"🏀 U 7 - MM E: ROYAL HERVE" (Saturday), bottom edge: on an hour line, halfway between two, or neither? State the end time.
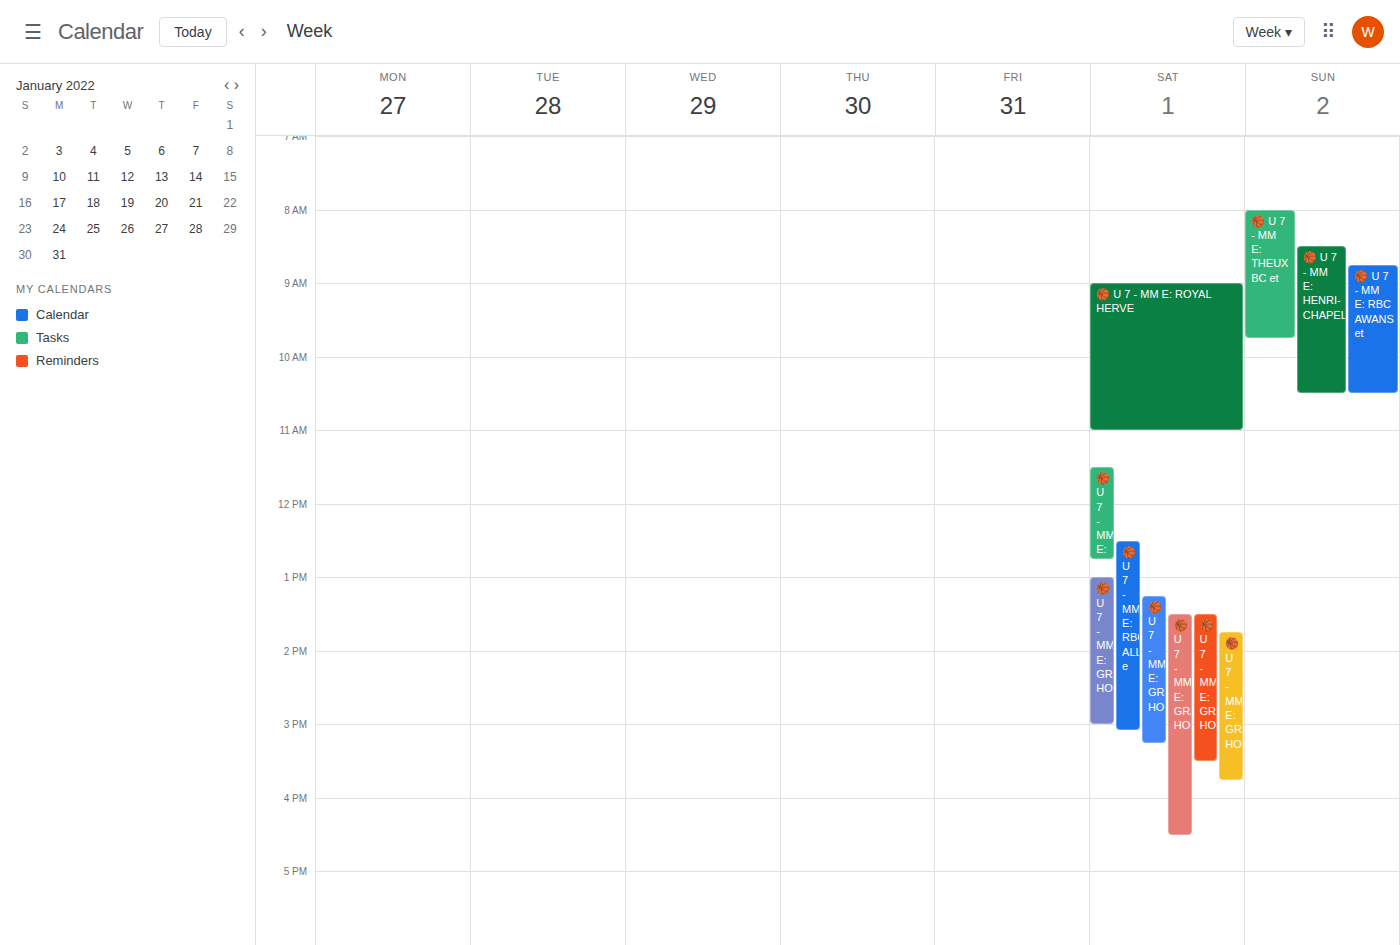
11:00 -- exactly on the 11:00 line.